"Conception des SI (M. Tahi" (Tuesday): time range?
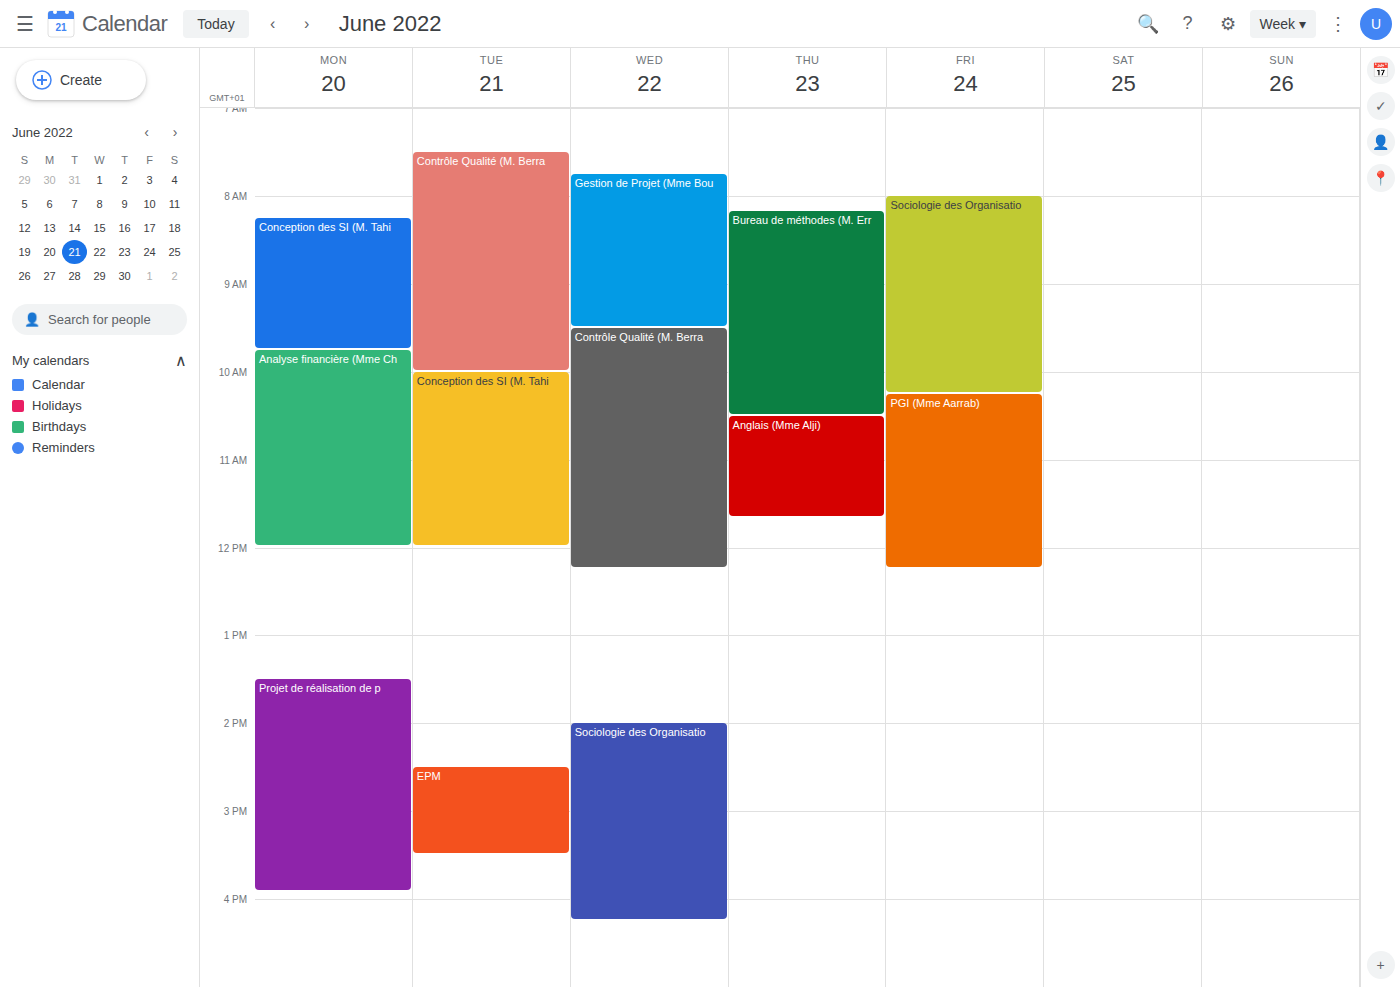
10:00 AM to 12:00 PM